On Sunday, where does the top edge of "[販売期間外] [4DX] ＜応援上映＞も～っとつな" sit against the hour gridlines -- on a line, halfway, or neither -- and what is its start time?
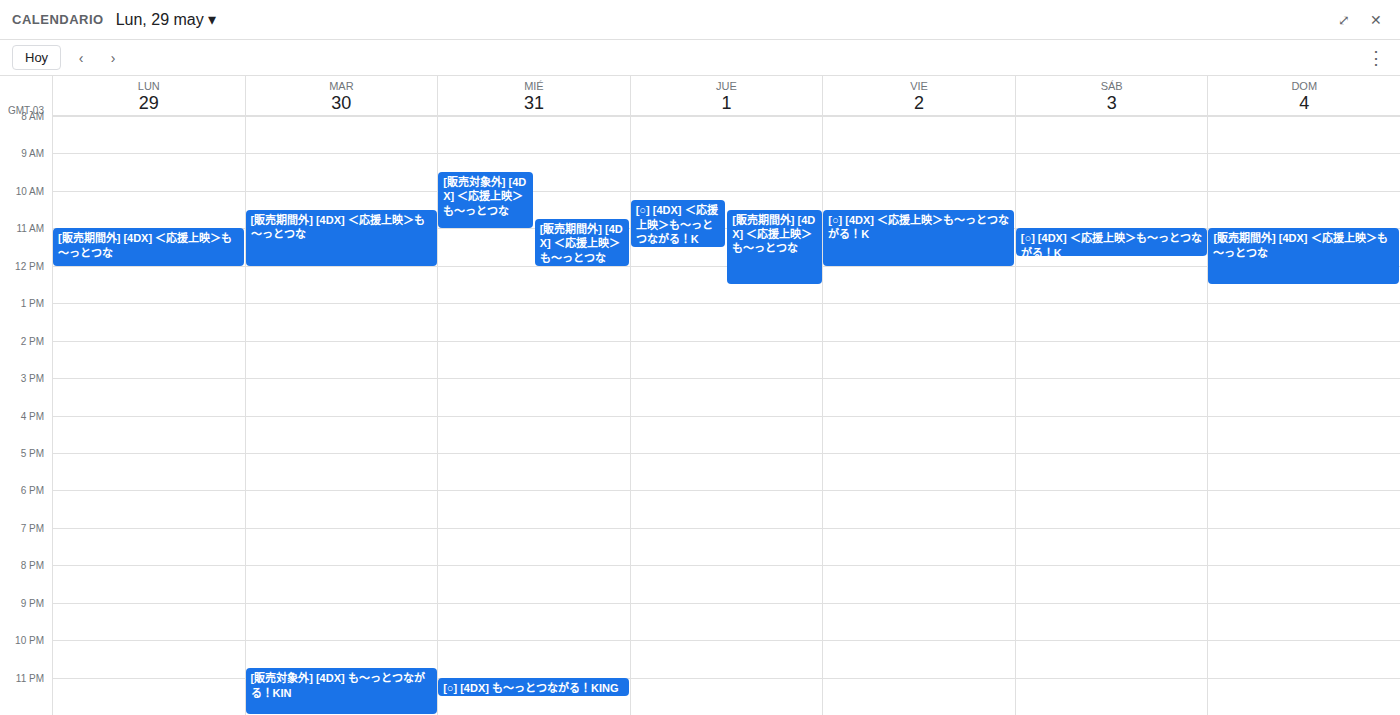
11:00 AM -- exactly on the 11 AM line.